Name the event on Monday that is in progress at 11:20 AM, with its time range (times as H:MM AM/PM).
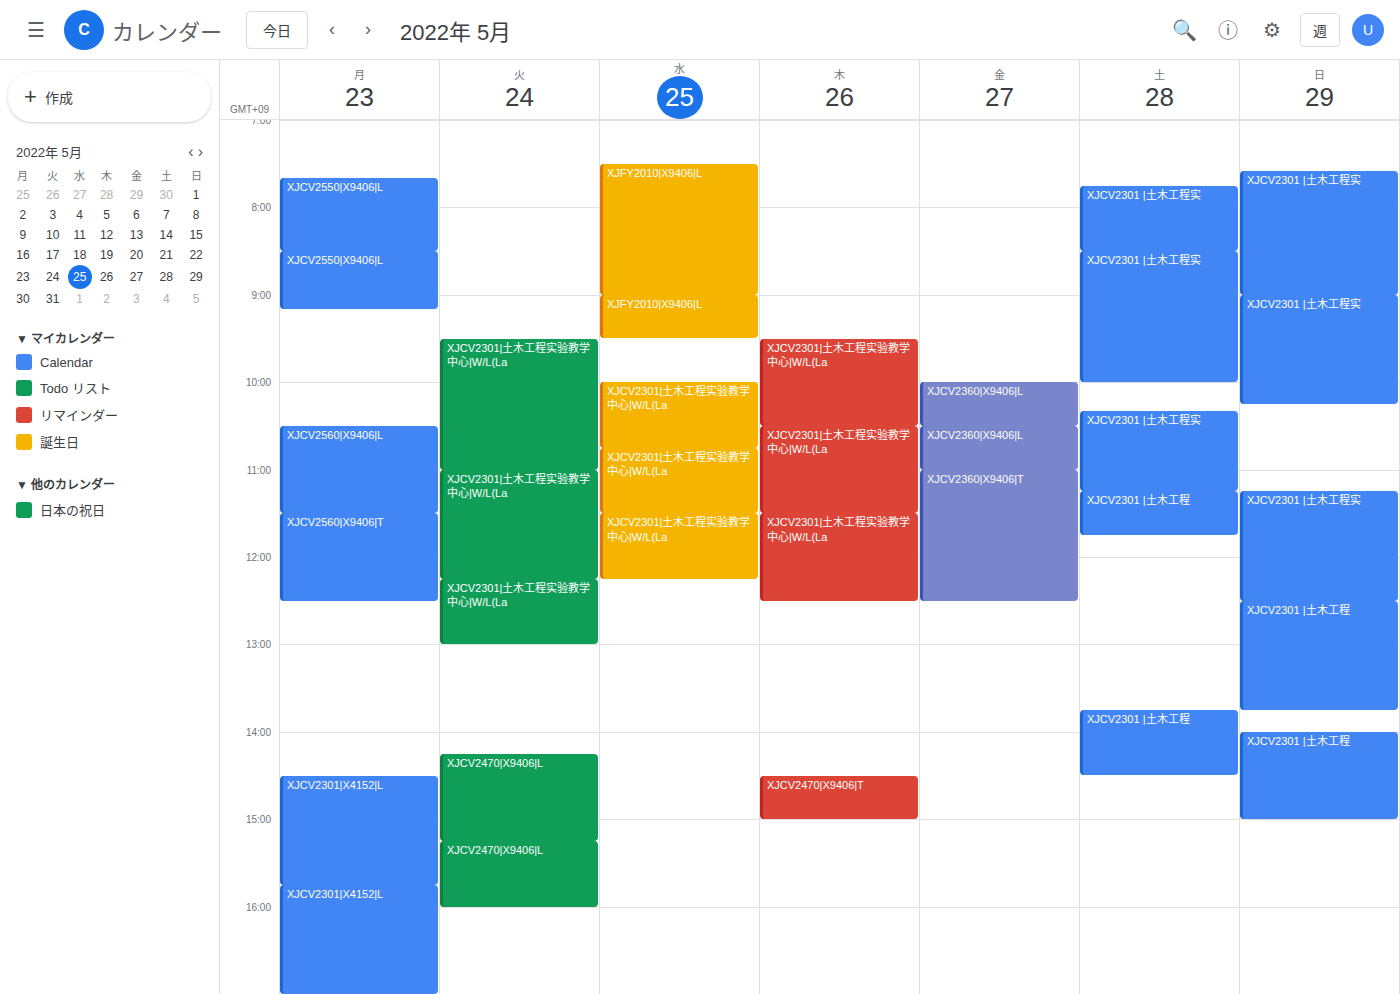
"XJCV2560|X9406|L", 10:30 AM to 11:30 AM